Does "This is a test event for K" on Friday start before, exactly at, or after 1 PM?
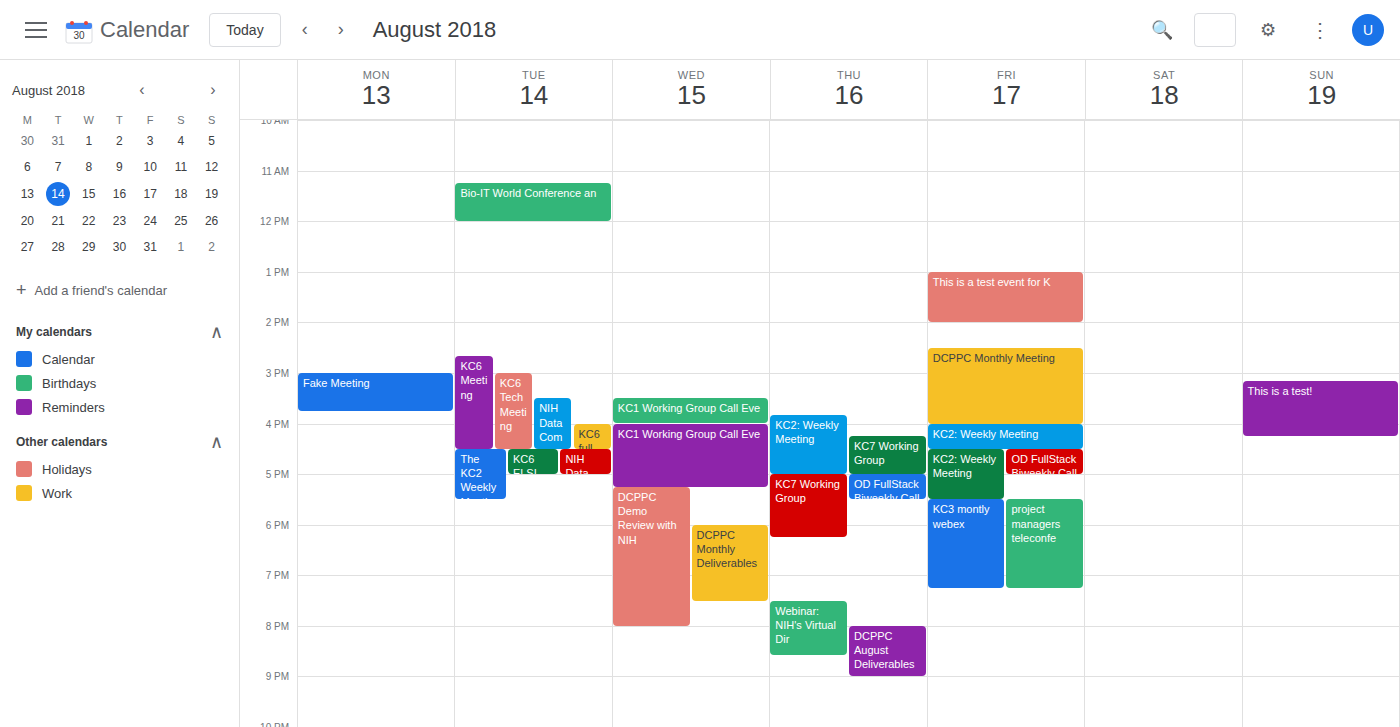
1:00 PM -- exactly at 1 PM, on the 1 PM line.